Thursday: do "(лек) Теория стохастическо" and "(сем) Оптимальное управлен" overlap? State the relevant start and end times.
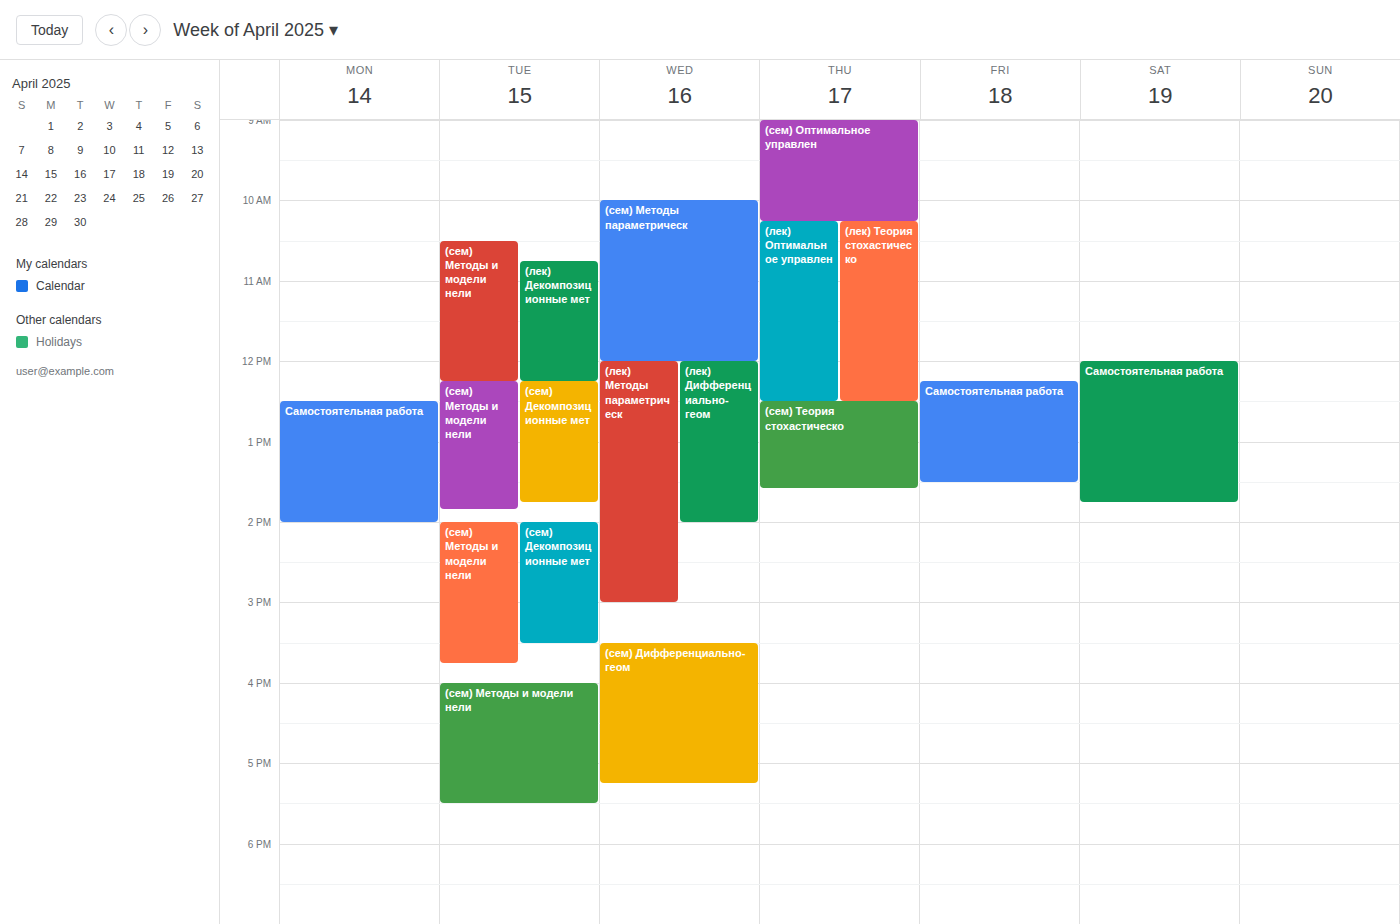
"(сем) Оптимальное управлен" ends at 10:15 AM, exactly when "(лек) Теория стохастическо" starts -- they touch but do not overlap.